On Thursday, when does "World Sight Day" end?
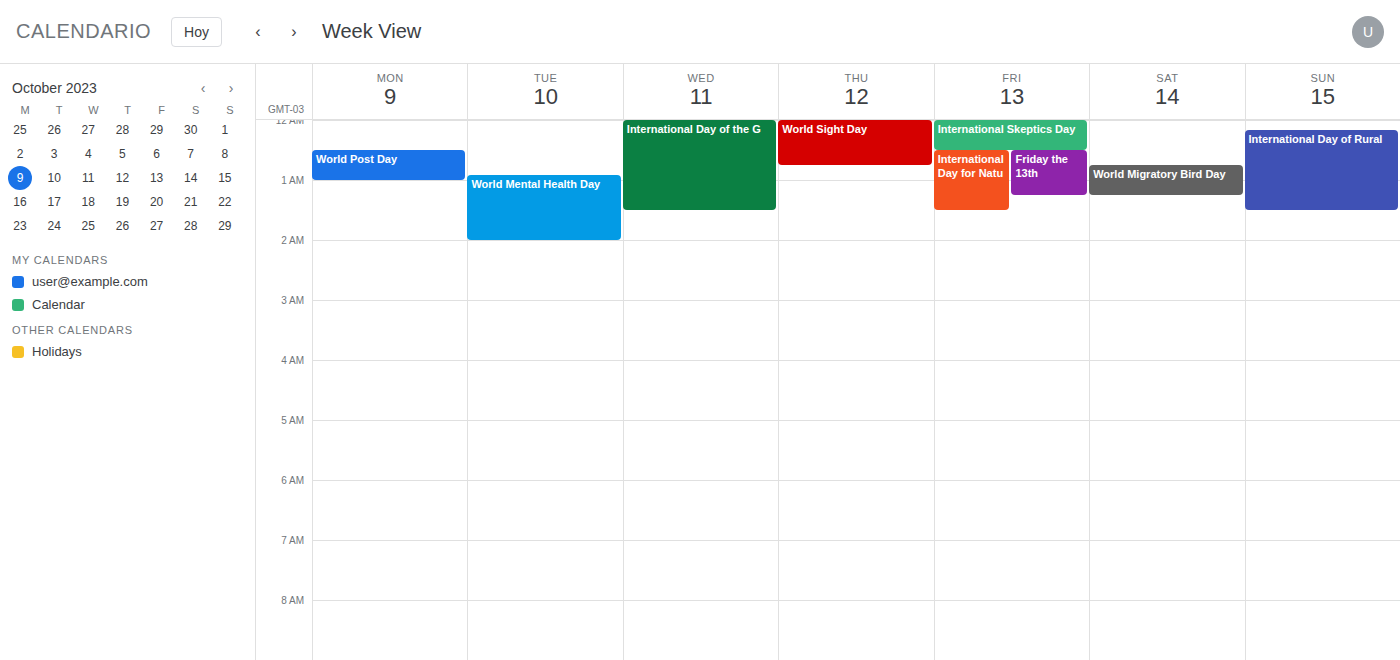
12:45 AM